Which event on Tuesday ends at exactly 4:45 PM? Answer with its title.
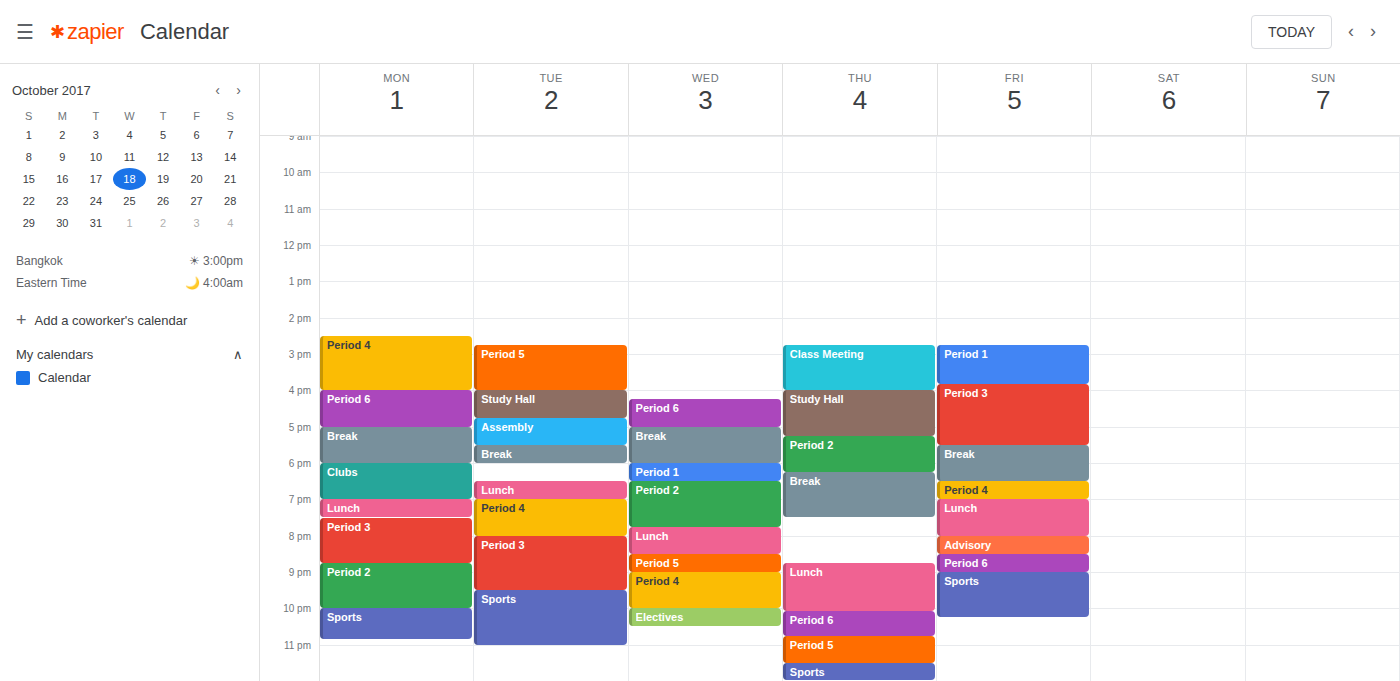
"Study Hall"